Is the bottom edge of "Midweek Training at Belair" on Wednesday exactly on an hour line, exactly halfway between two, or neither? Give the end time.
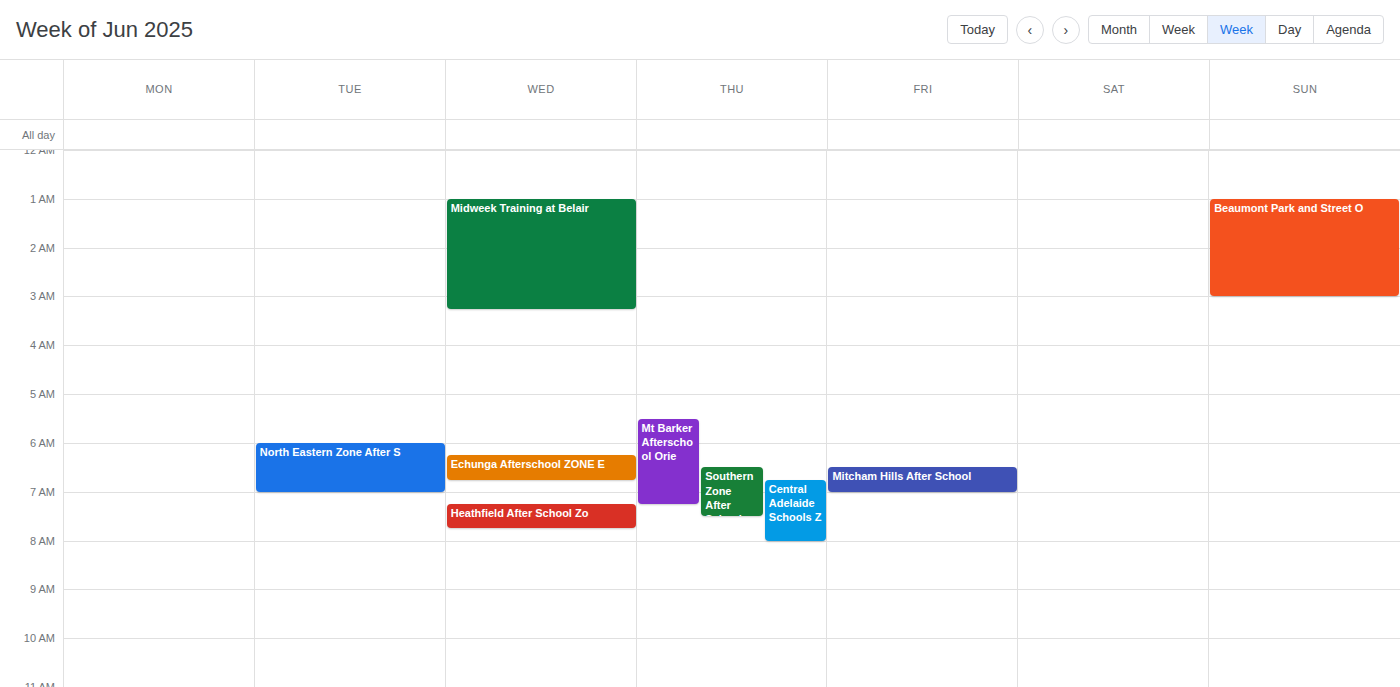
3:15 AM -- neither: a quarter of the way from the 3 AM line to the 4 AM line.